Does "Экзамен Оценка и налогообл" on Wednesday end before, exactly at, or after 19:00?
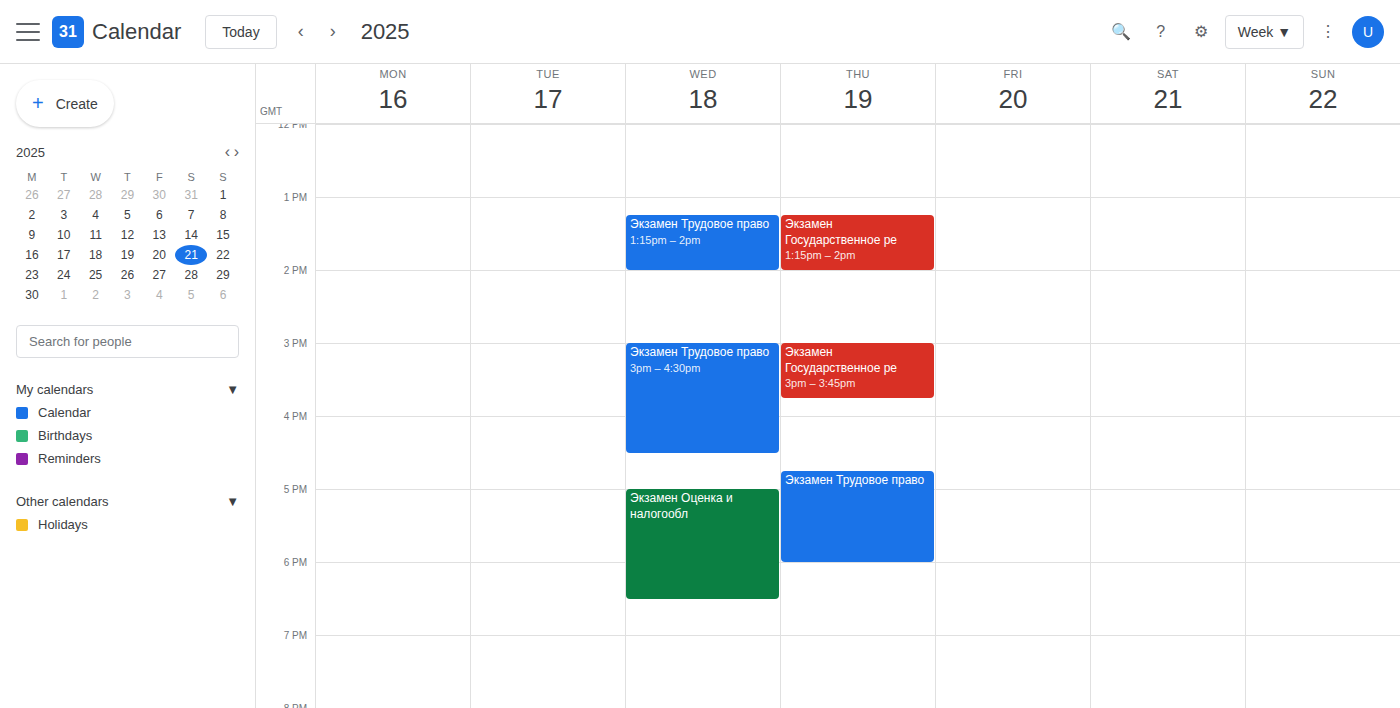
18:30 -- before 19:00, 30 minutes above the 19:00 line.